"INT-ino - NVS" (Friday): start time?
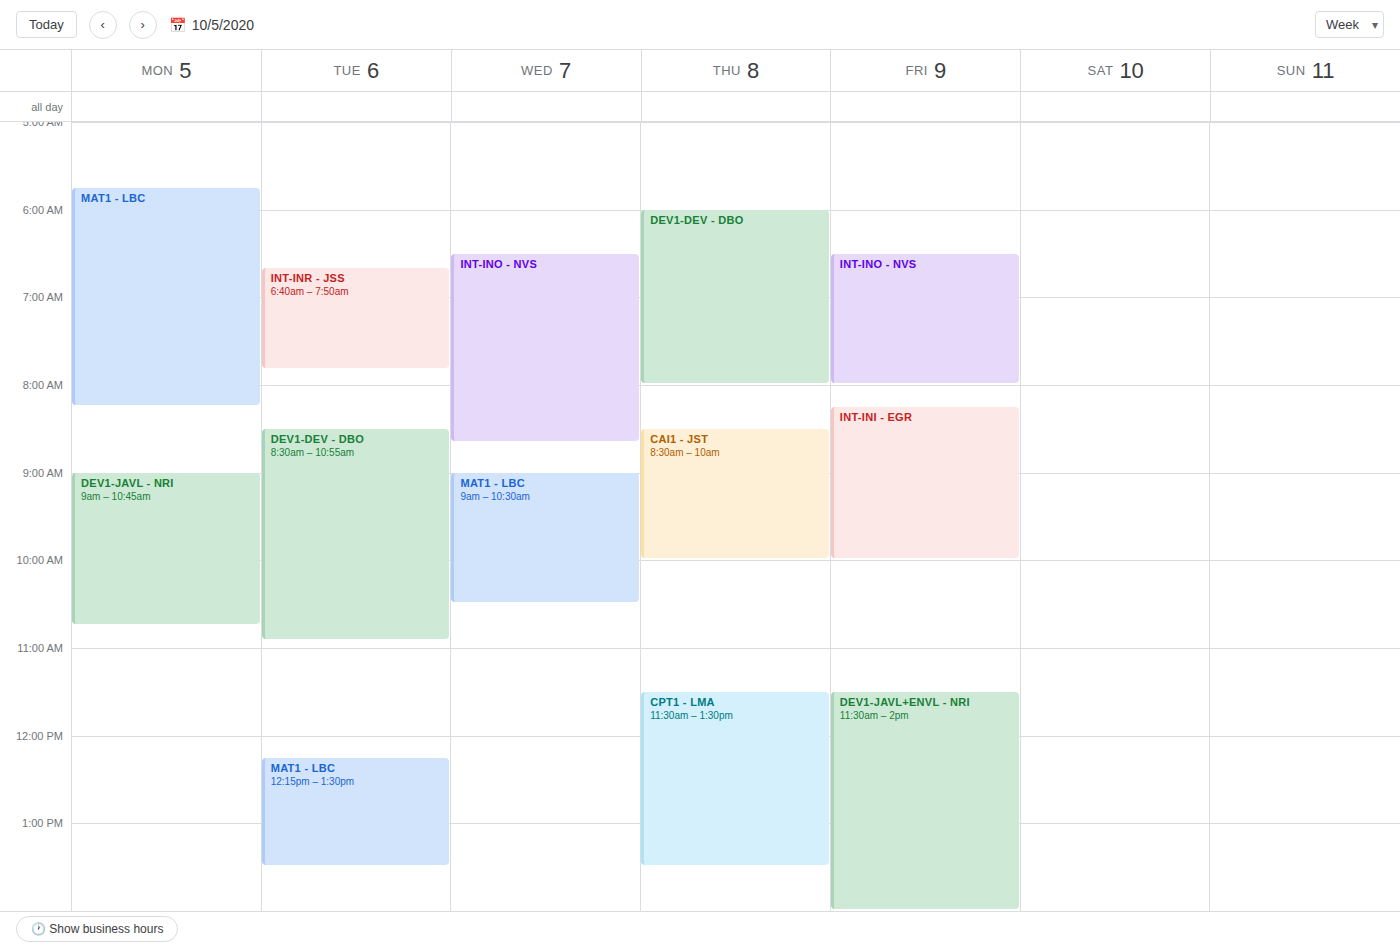
6:30 AM